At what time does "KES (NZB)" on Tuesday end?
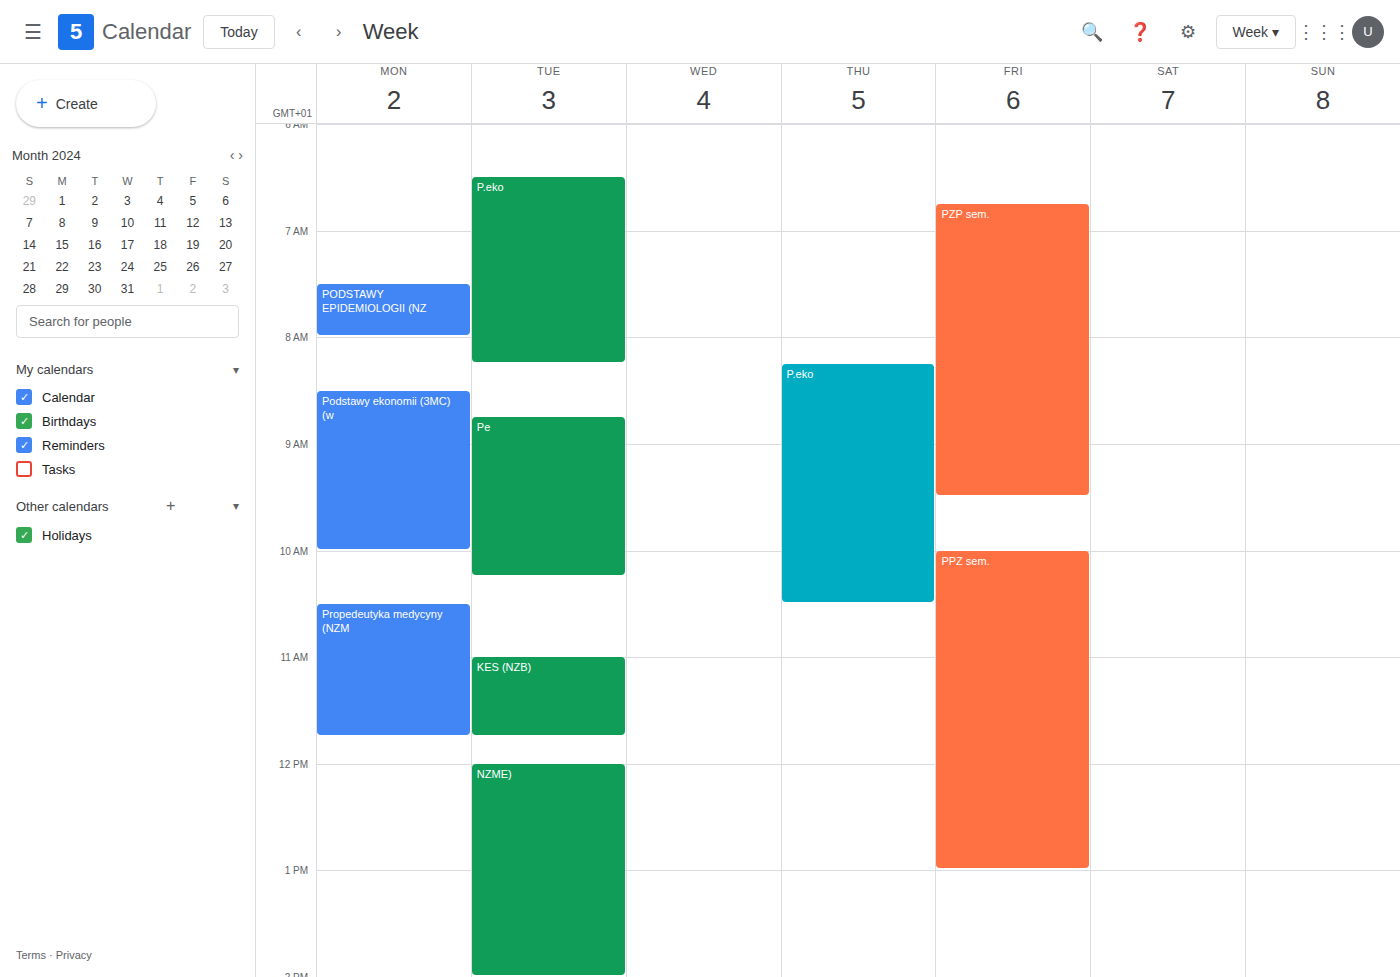
11:45 AM